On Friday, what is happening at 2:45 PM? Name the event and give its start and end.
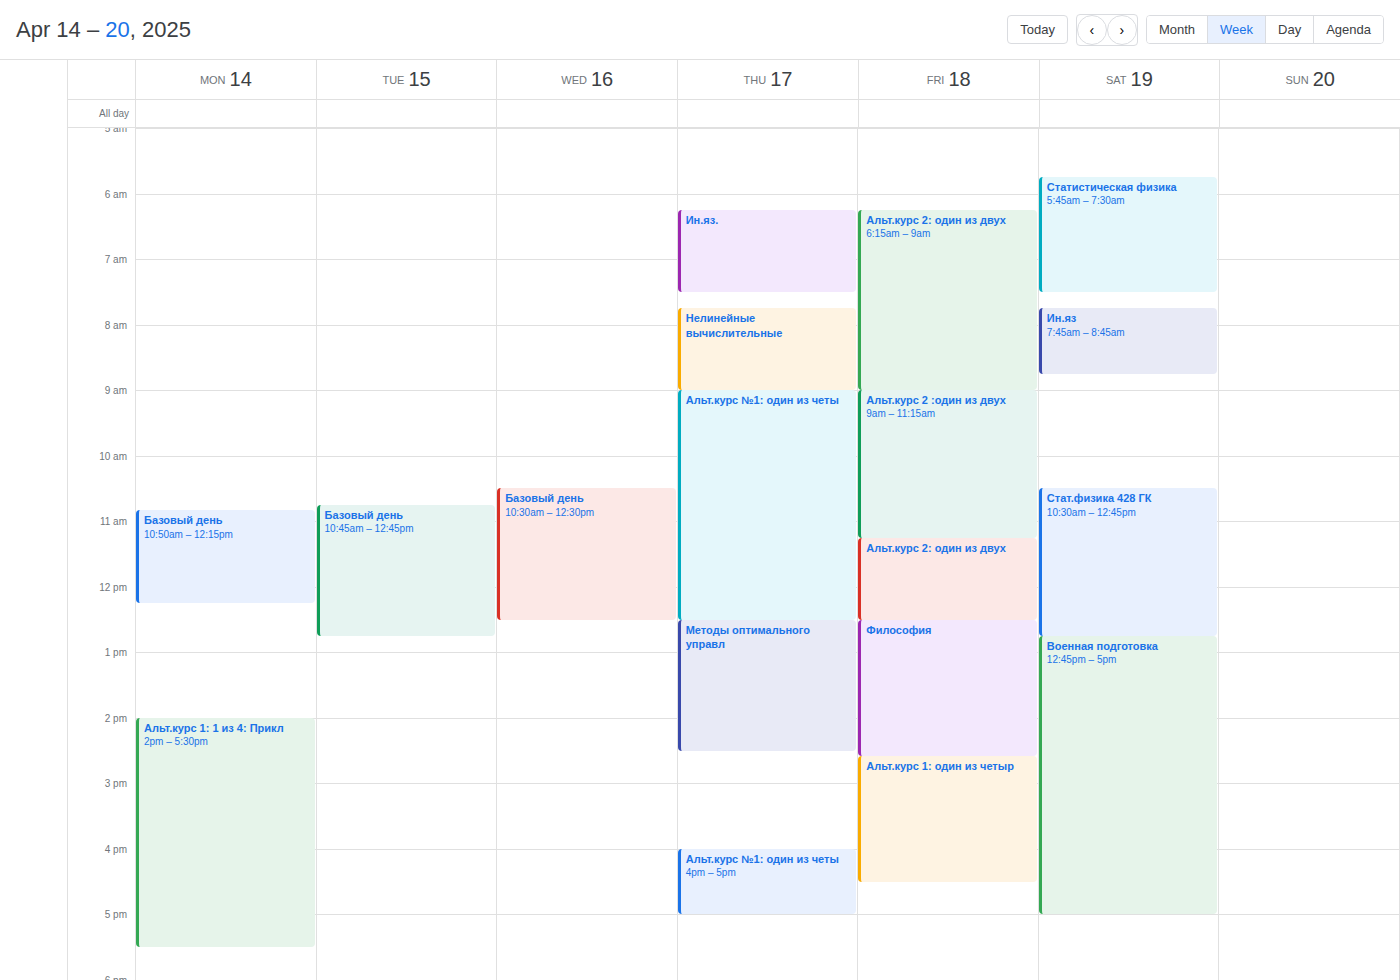
"Альт.курс 1: один из четыр", 2:35 PM to 4:30 PM